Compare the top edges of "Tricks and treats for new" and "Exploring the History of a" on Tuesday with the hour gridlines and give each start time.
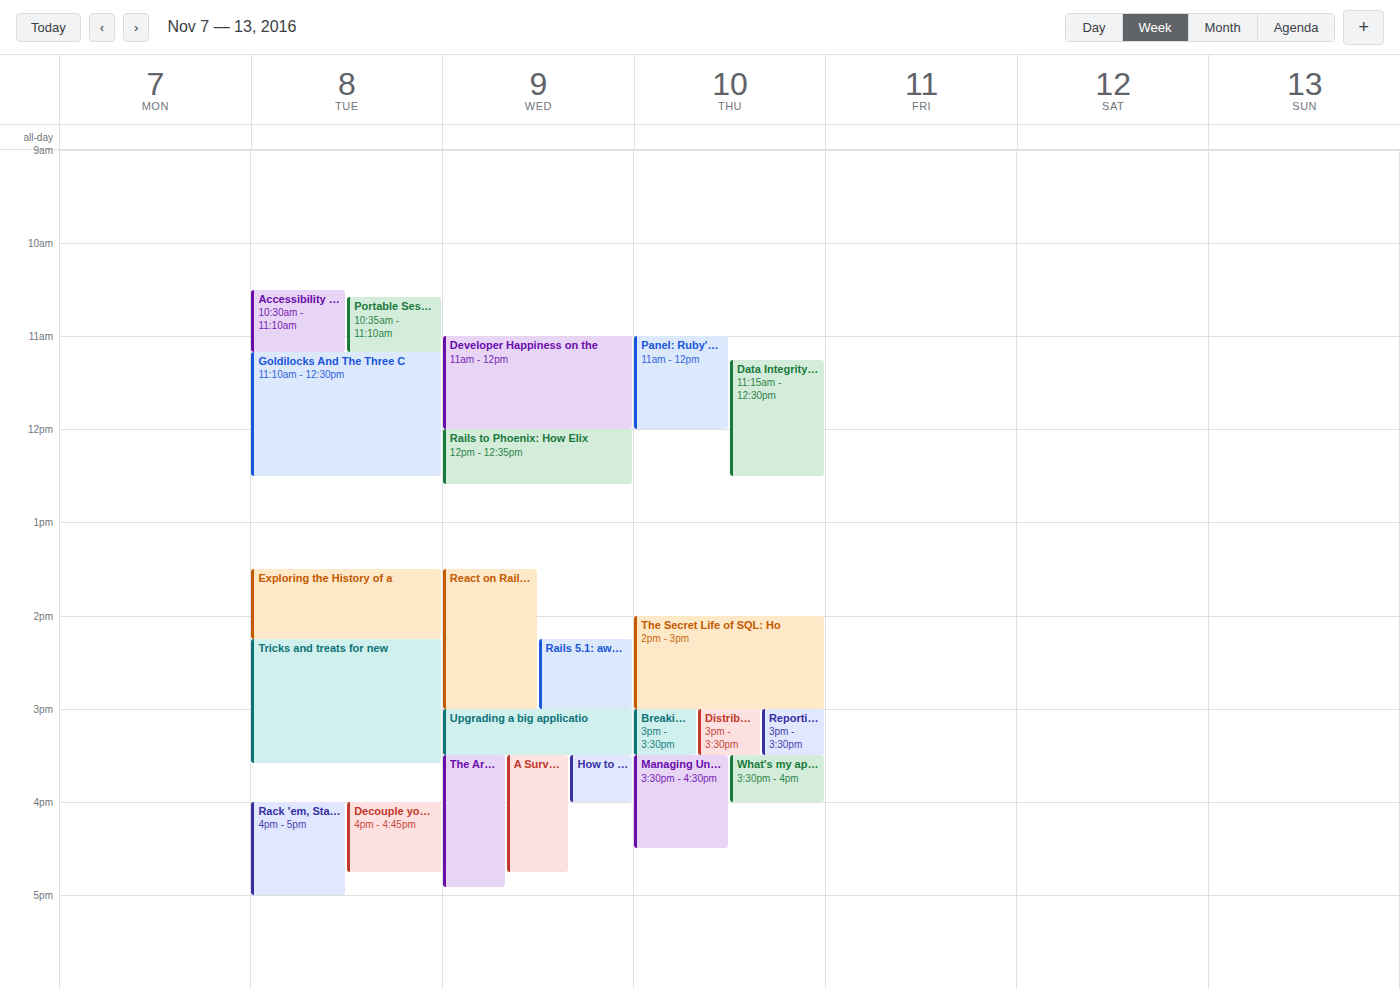
"Tricks and treats for new": 2:15 PM, neither: a quarter of the way from the 2 PM line to the 3 PM line. "Exploring the History of a": 1:30 PM, halfway between the 1 PM and 2 PM lines.